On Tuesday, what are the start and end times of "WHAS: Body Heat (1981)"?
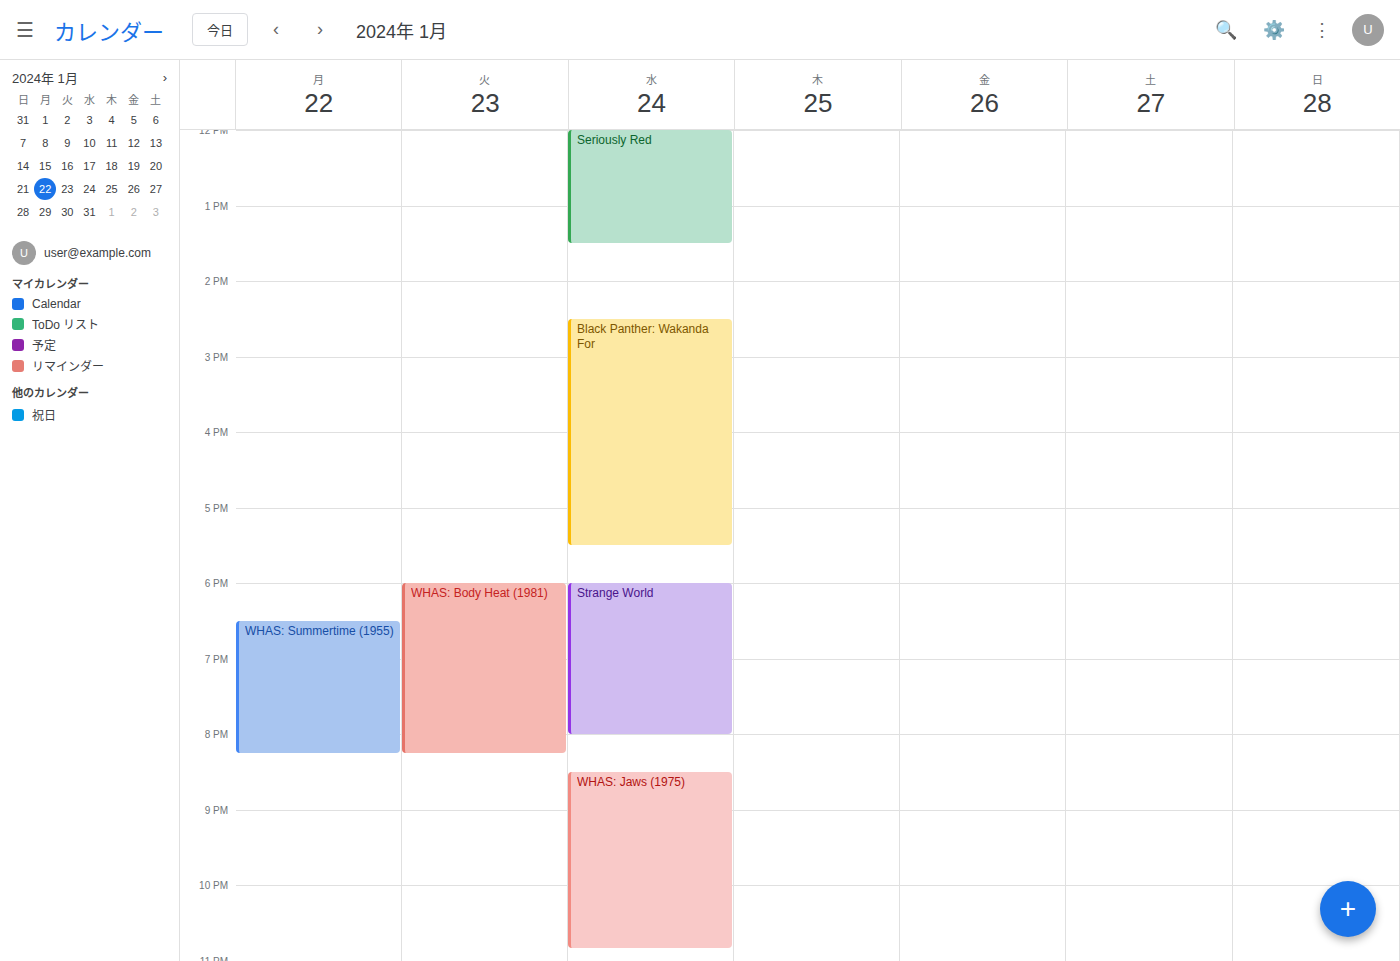
18:00 to 20:15